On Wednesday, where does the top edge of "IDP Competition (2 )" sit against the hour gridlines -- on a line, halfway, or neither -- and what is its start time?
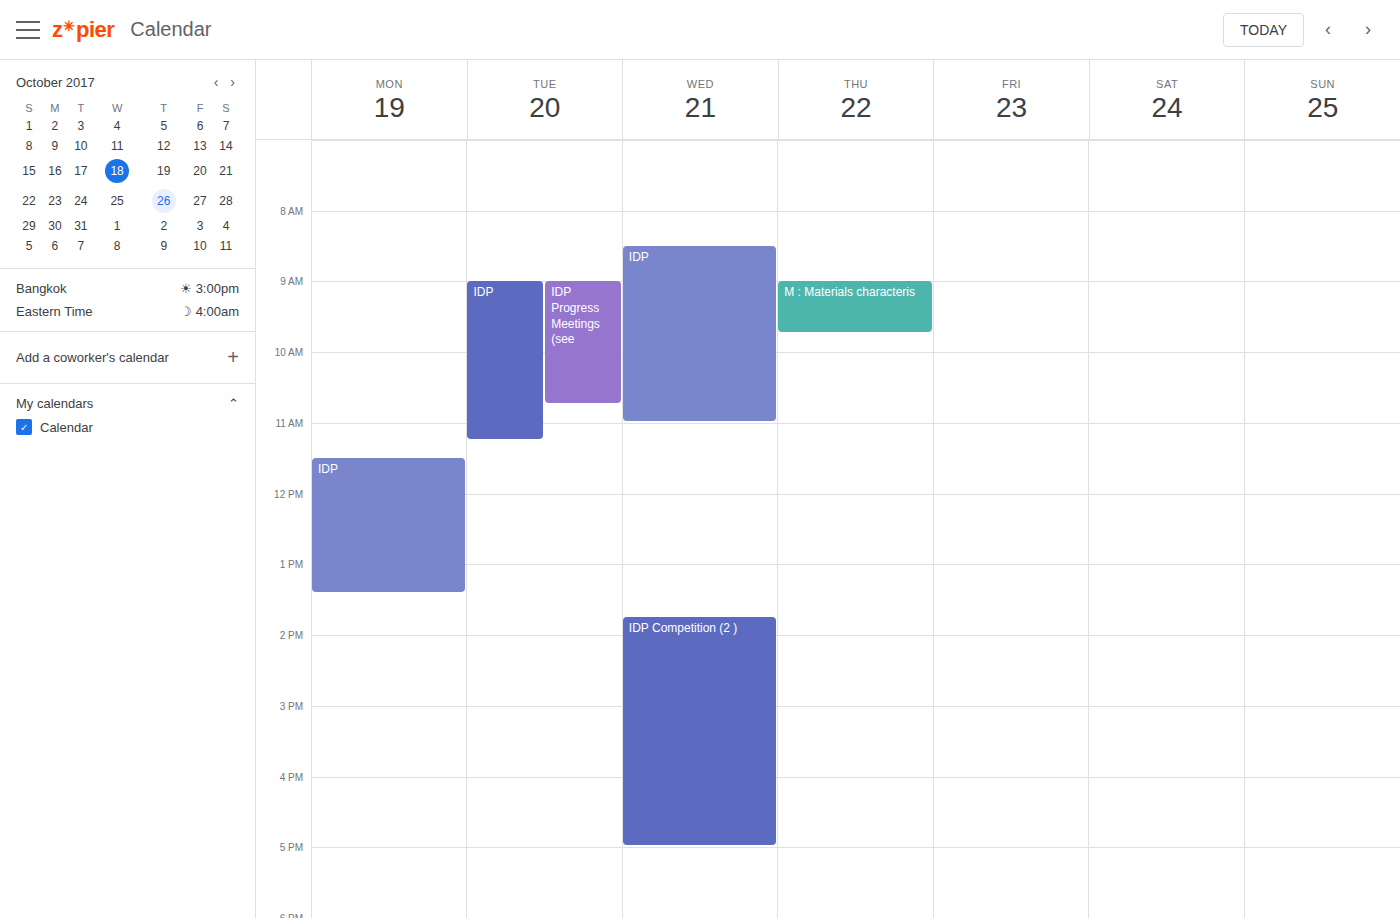
1:45 PM -- neither: three quarters of the way from the 1 PM line to the 2 PM line.